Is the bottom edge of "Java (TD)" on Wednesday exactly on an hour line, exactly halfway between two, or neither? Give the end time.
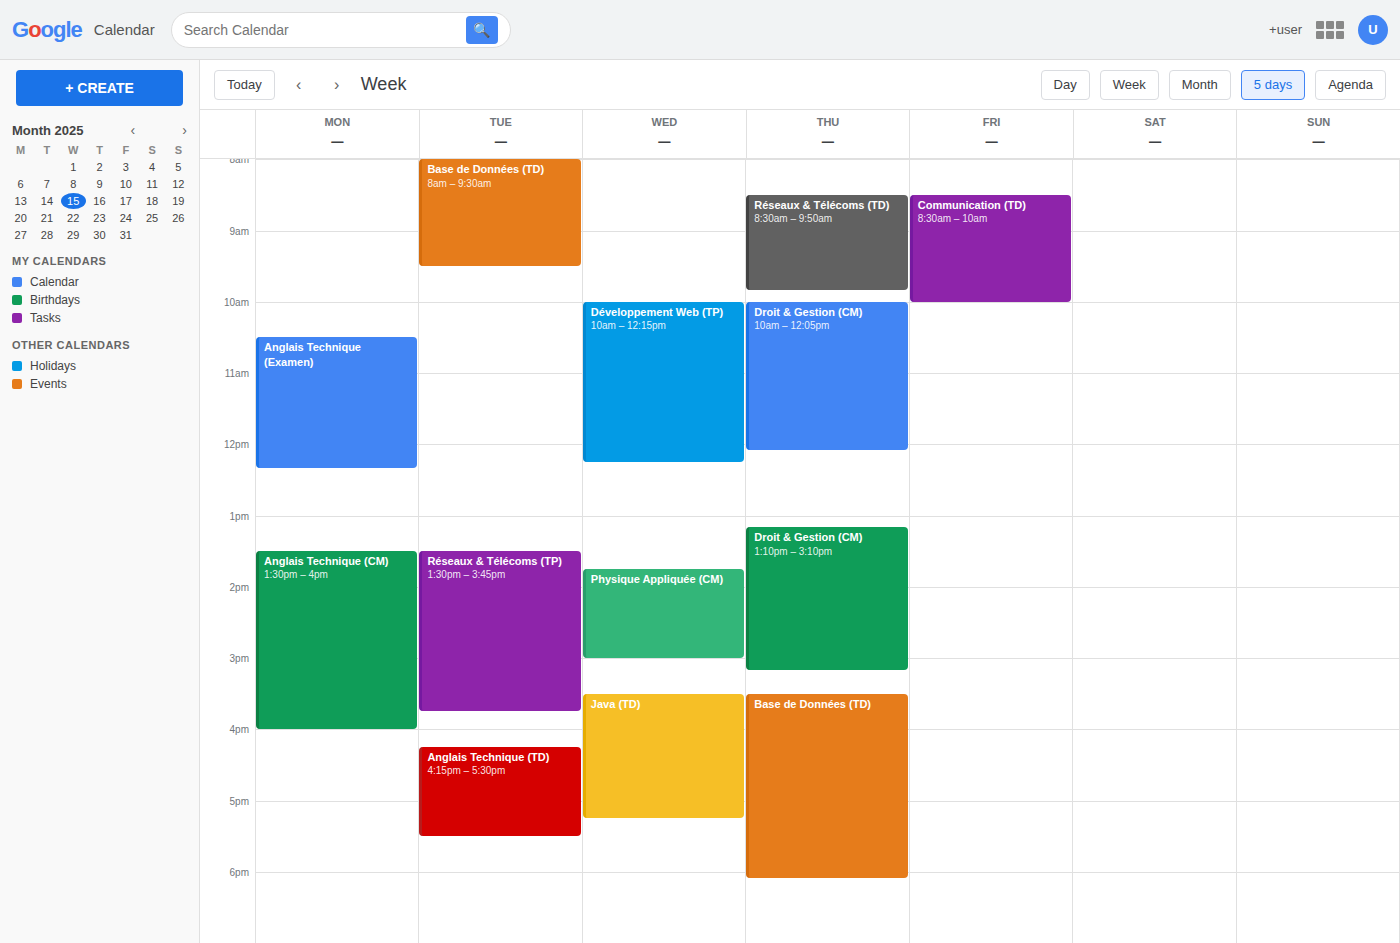
5:15 PM -- neither: a quarter of the way from the 5 PM line to the 6 PM line.